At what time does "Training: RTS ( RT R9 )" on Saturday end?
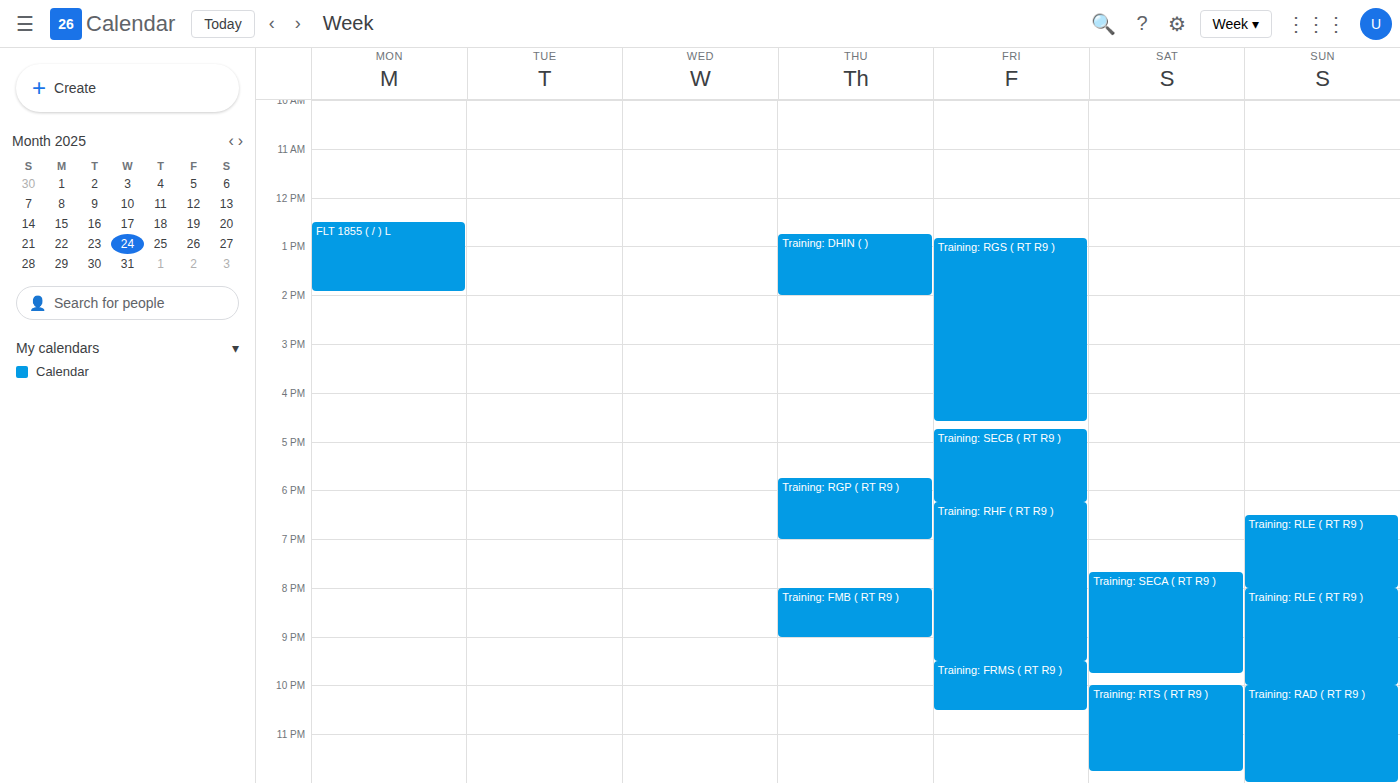
11:45 PM